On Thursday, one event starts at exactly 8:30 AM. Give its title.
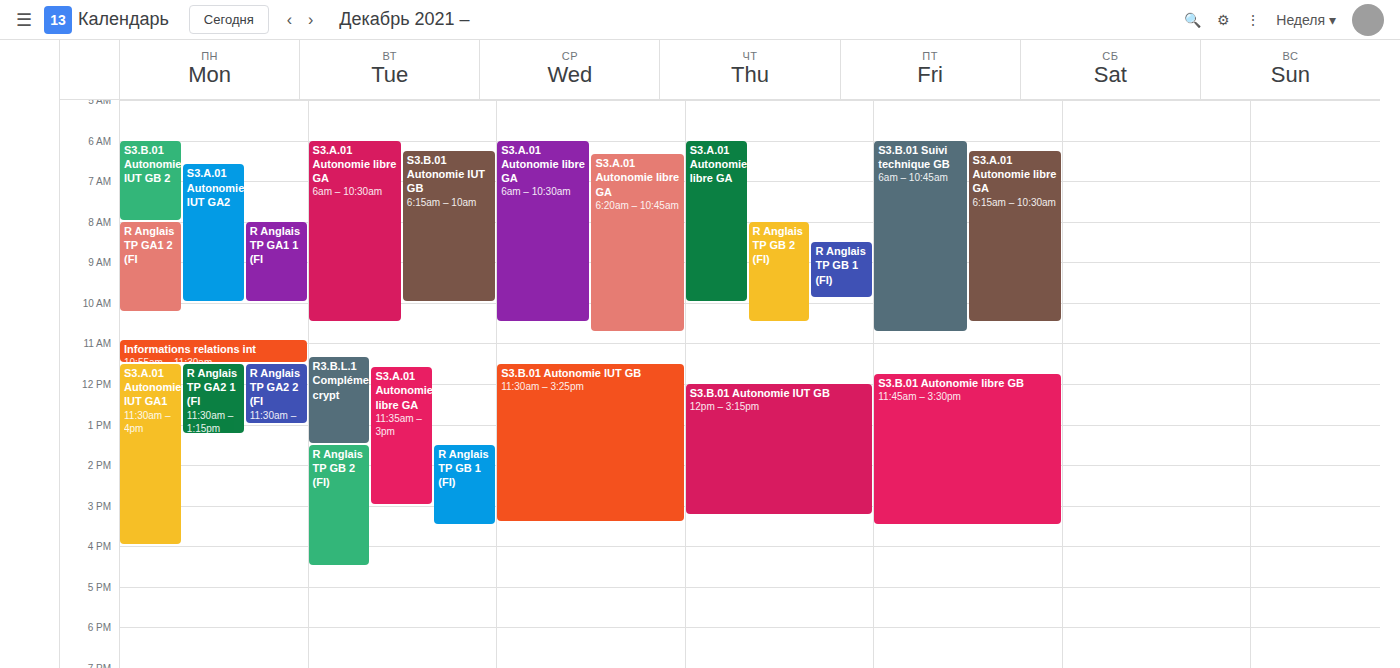
"R Anglais TP GB 1 (FI)"